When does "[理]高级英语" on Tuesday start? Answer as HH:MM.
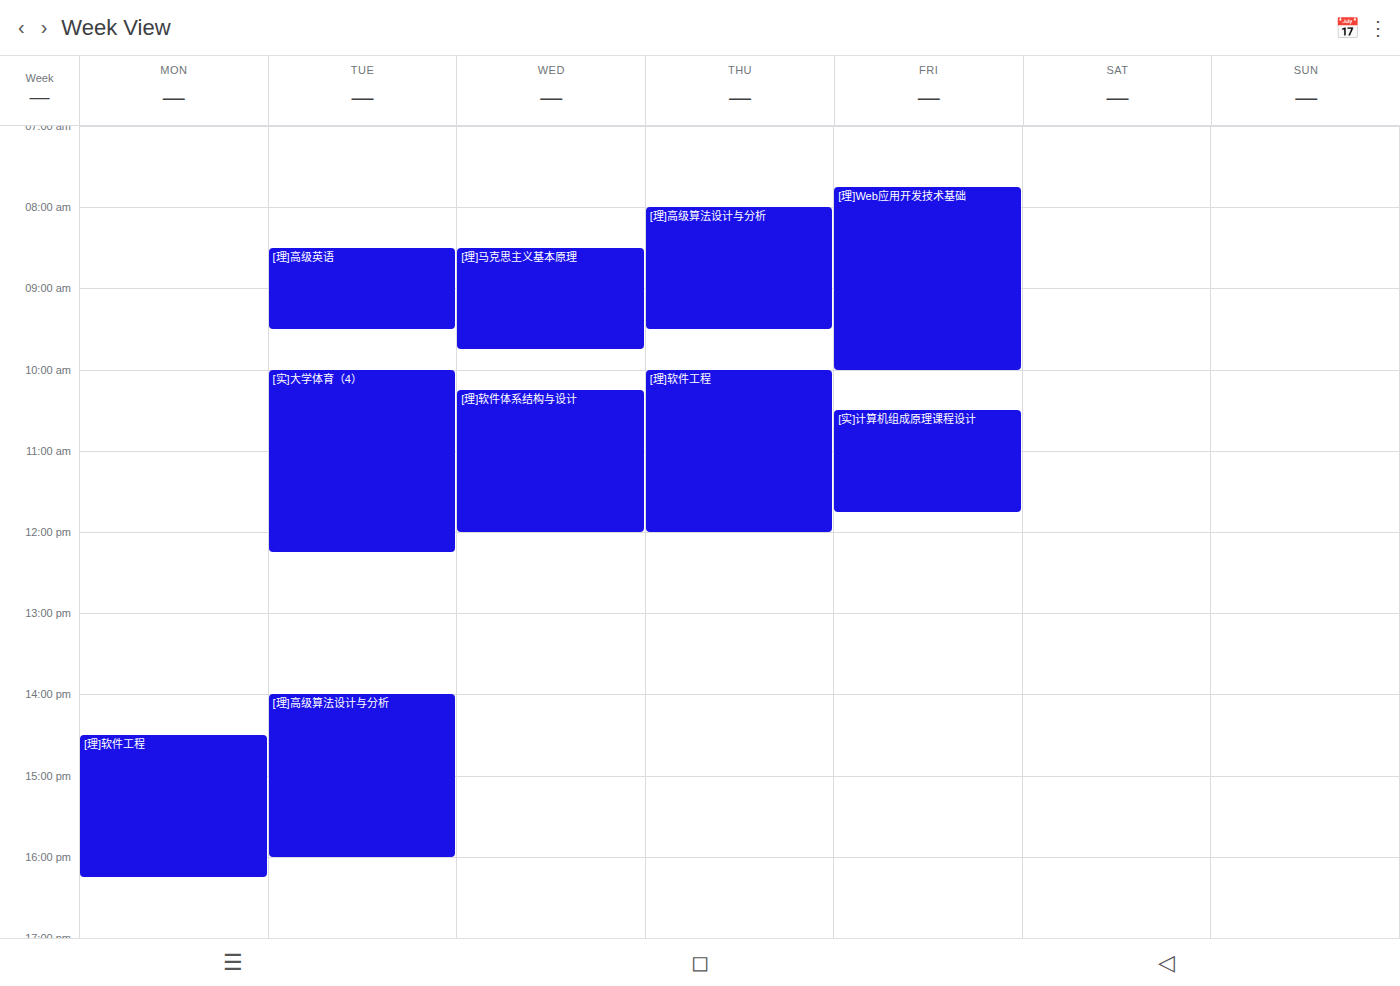
08:30